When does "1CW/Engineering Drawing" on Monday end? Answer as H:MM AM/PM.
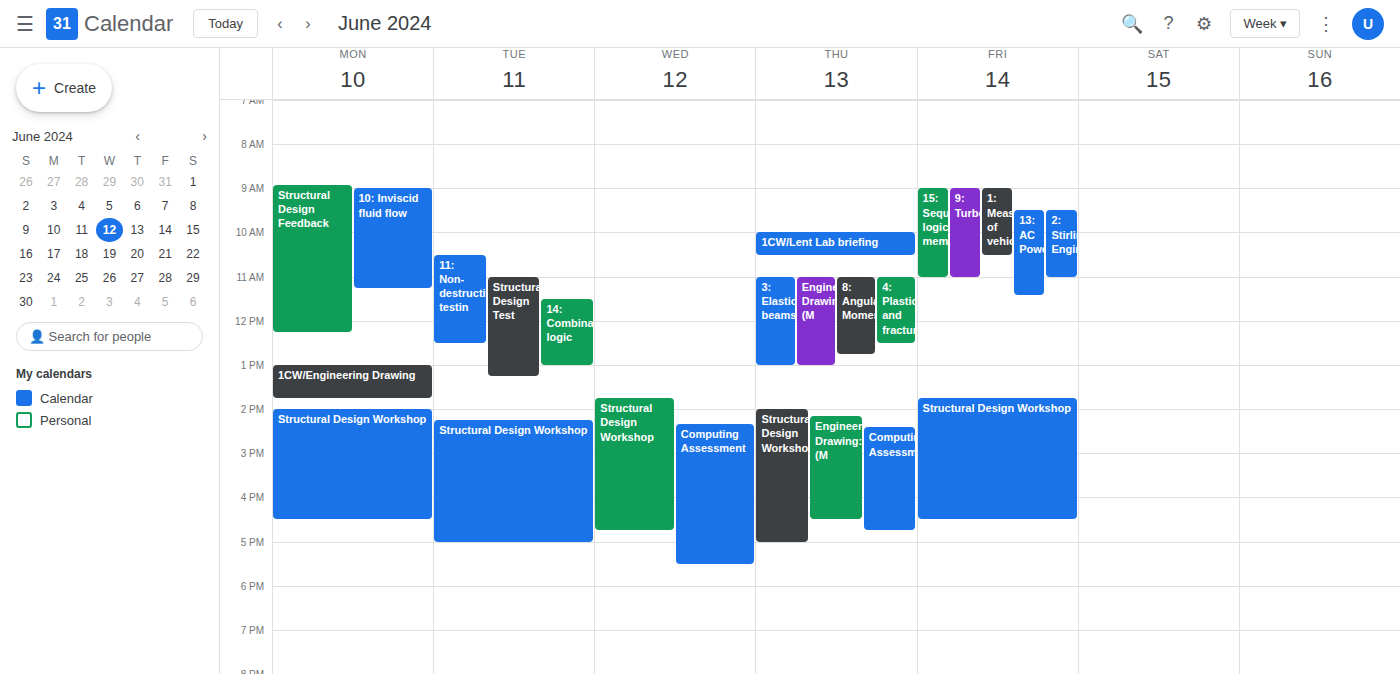
1:45 PM